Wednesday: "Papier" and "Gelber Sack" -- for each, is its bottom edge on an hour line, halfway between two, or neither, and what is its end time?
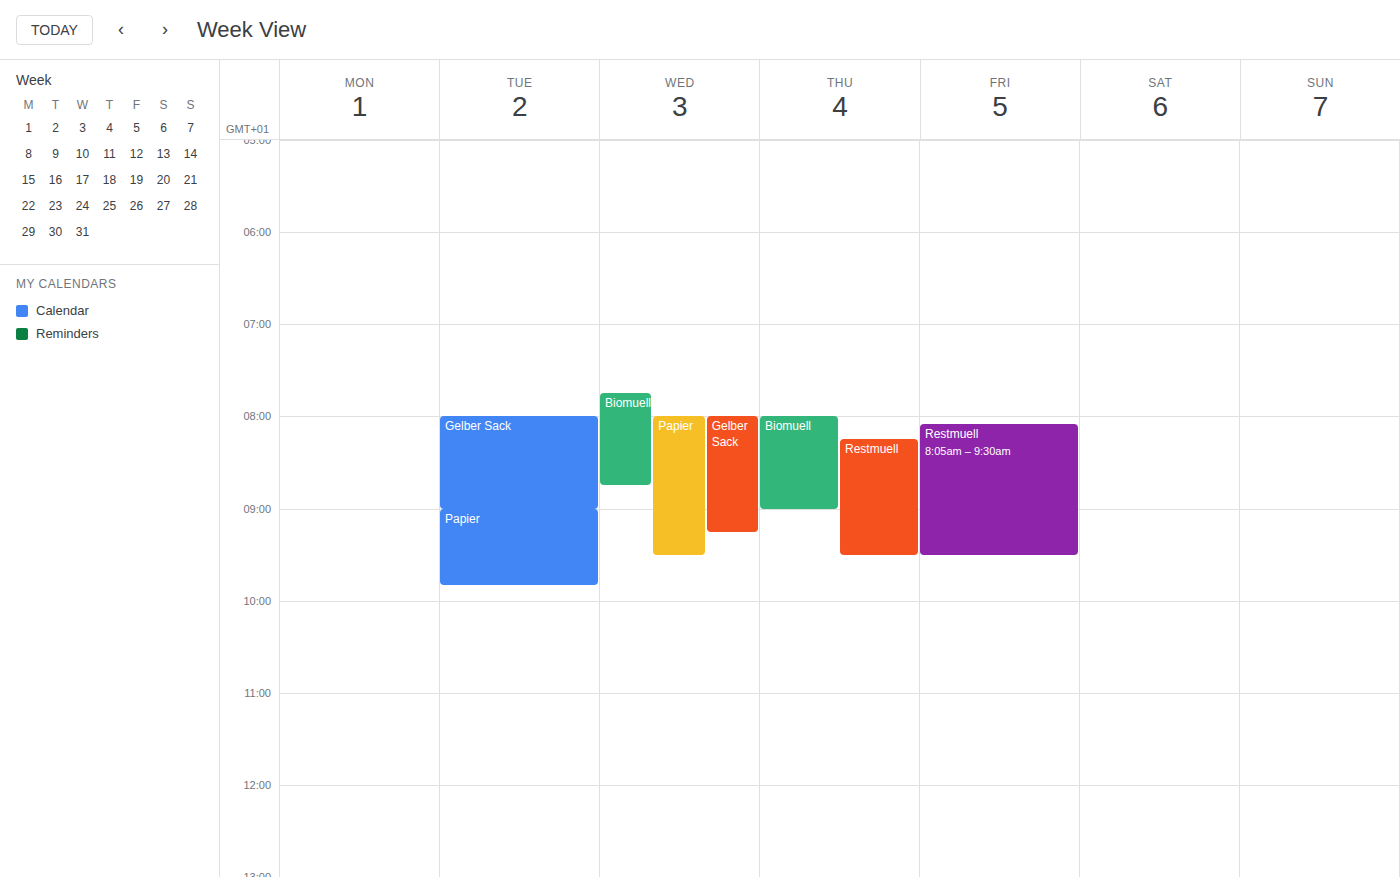
"Papier": 9:30 AM, halfway between the 9 AM and 10 AM lines. "Gelber Sack": 9:15 AM, neither: a quarter of the way from the 9 AM line to the 10 AM line.